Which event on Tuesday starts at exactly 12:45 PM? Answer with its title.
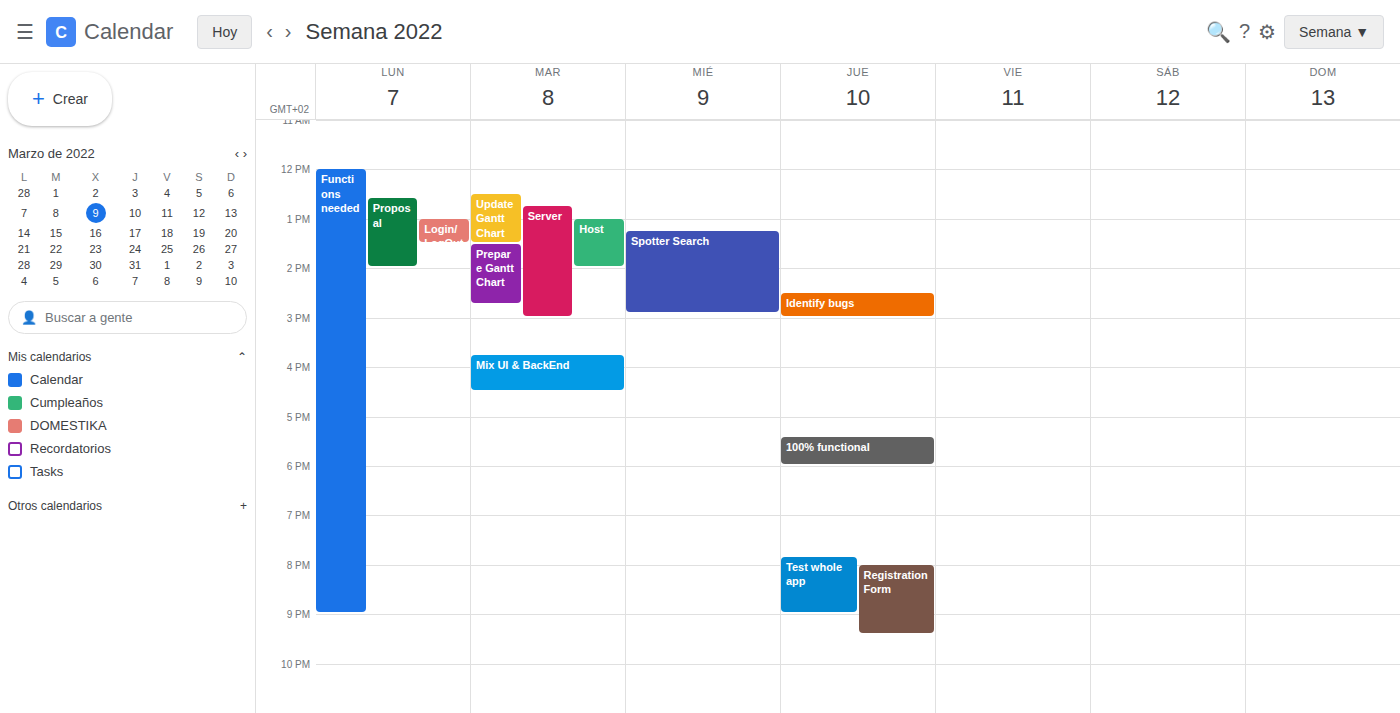
"Server"